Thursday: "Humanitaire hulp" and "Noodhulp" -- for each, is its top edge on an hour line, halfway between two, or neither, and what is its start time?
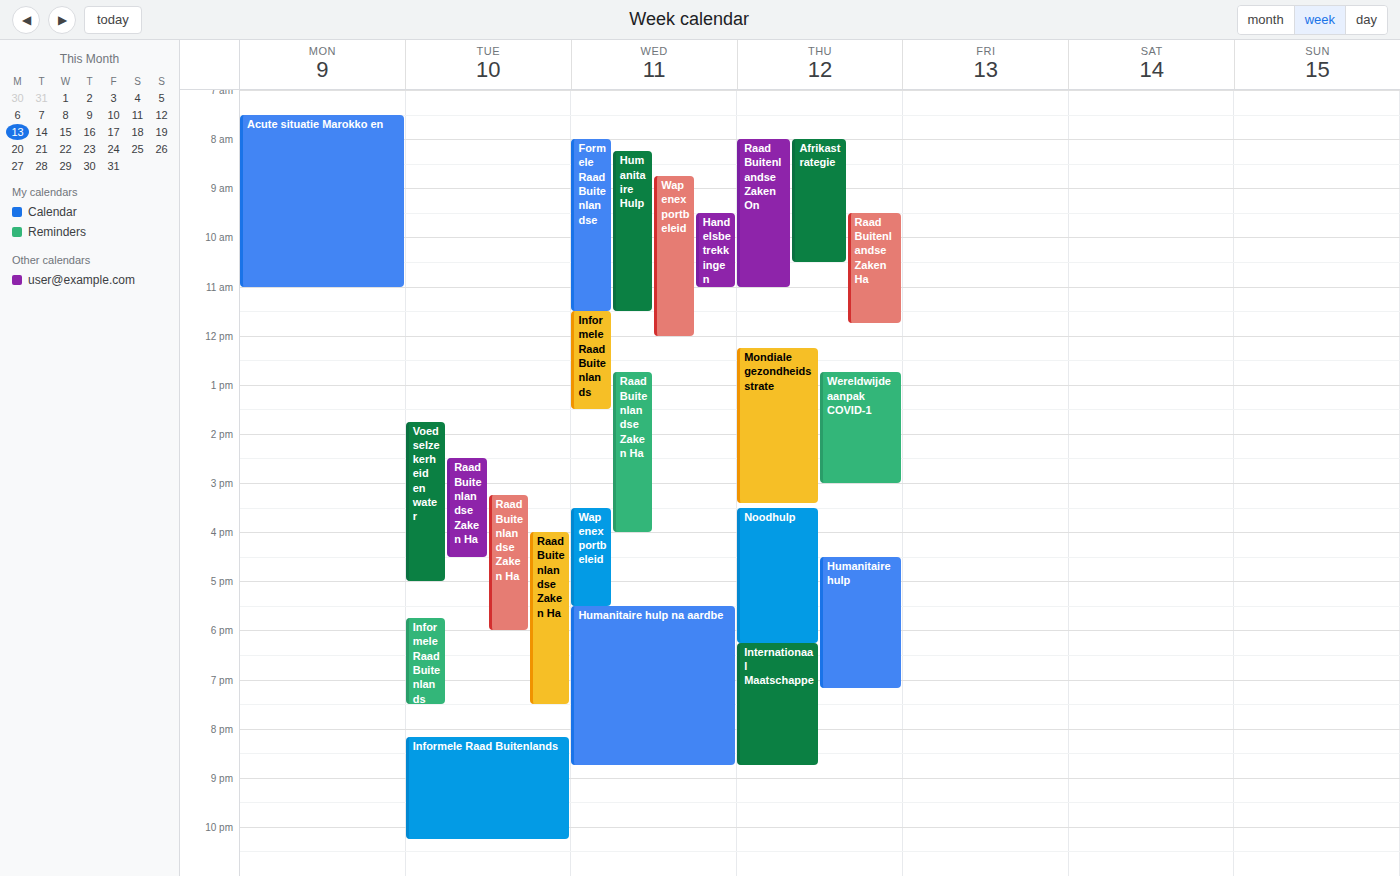
"Humanitaire hulp": 4:30 PM, halfway between the 4 PM and 5 PM lines. "Noodhulp": 3:30 PM, halfway between the 3 PM and 4 PM lines.